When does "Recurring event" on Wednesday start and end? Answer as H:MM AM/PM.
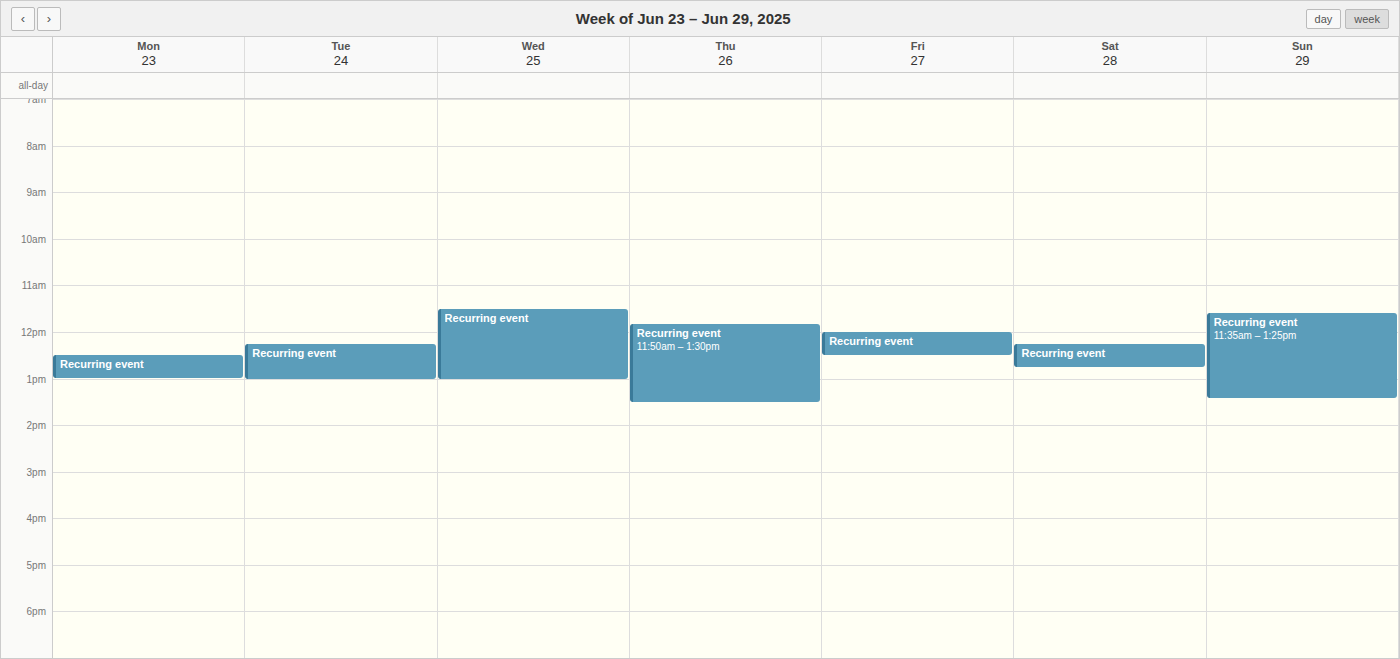
11:30 AM to 1:00 PM